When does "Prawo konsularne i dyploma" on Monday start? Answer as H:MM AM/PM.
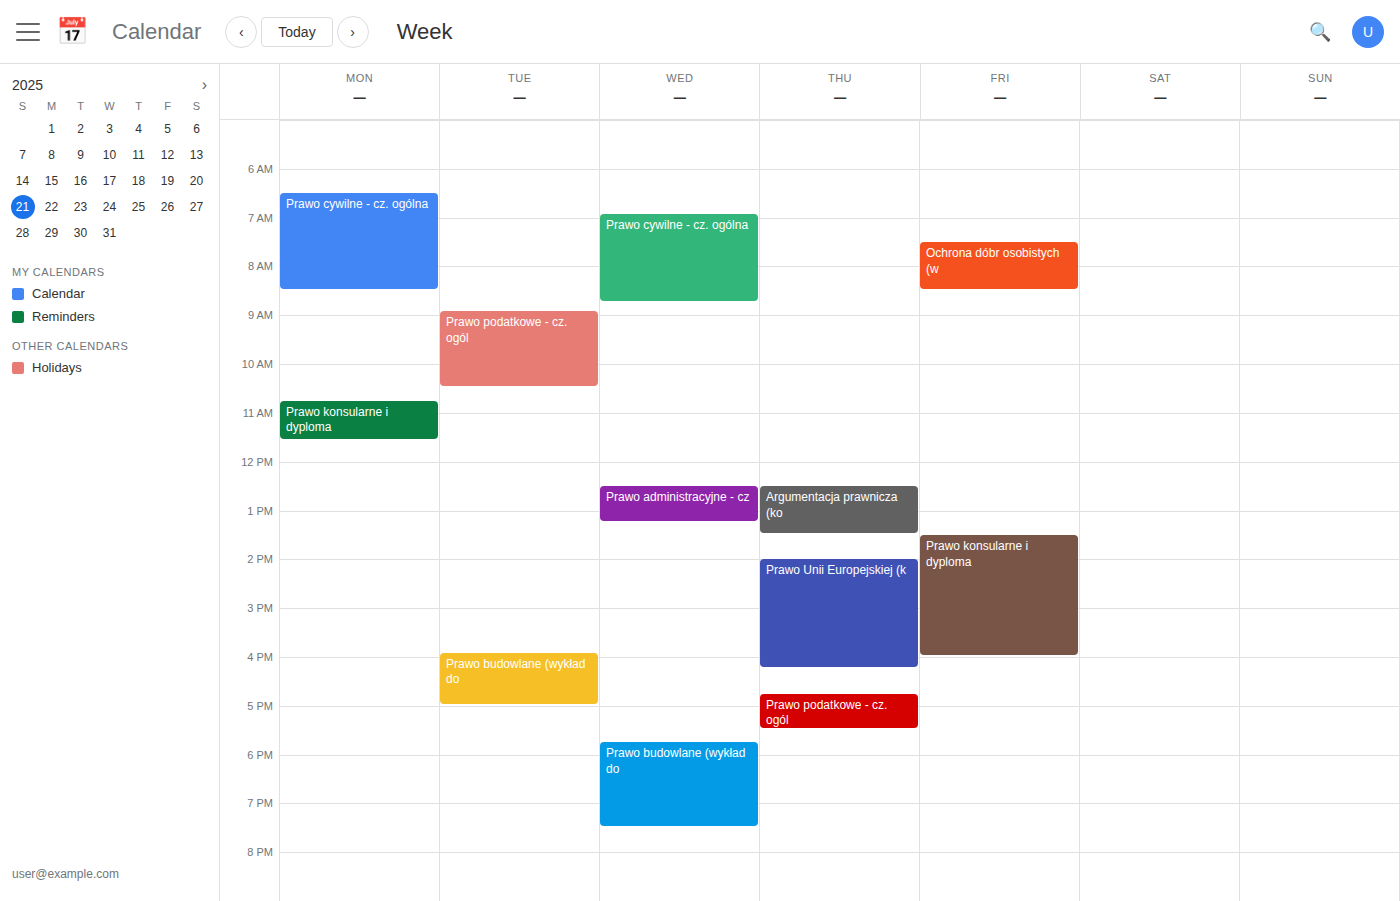
10:45 AM